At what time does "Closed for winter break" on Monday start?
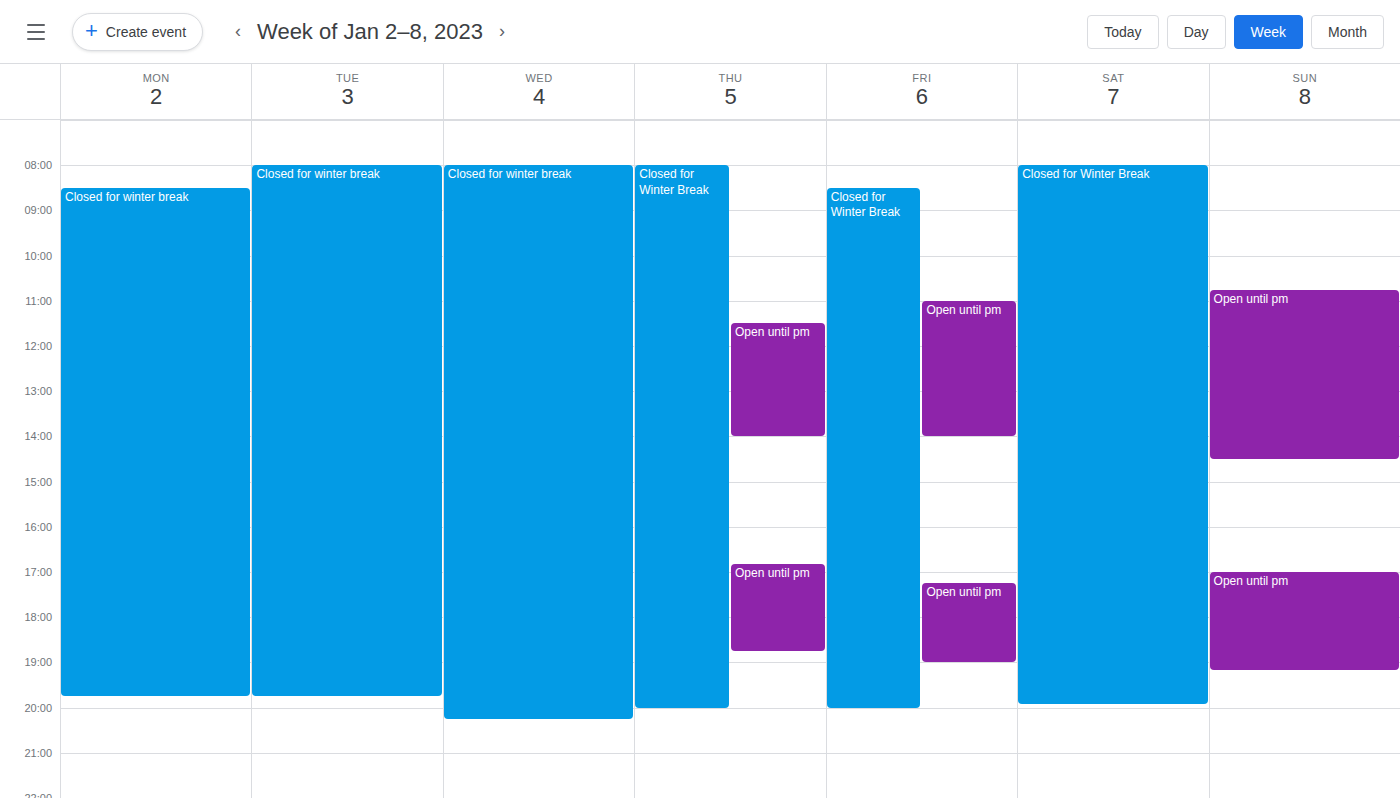
8:30 AM